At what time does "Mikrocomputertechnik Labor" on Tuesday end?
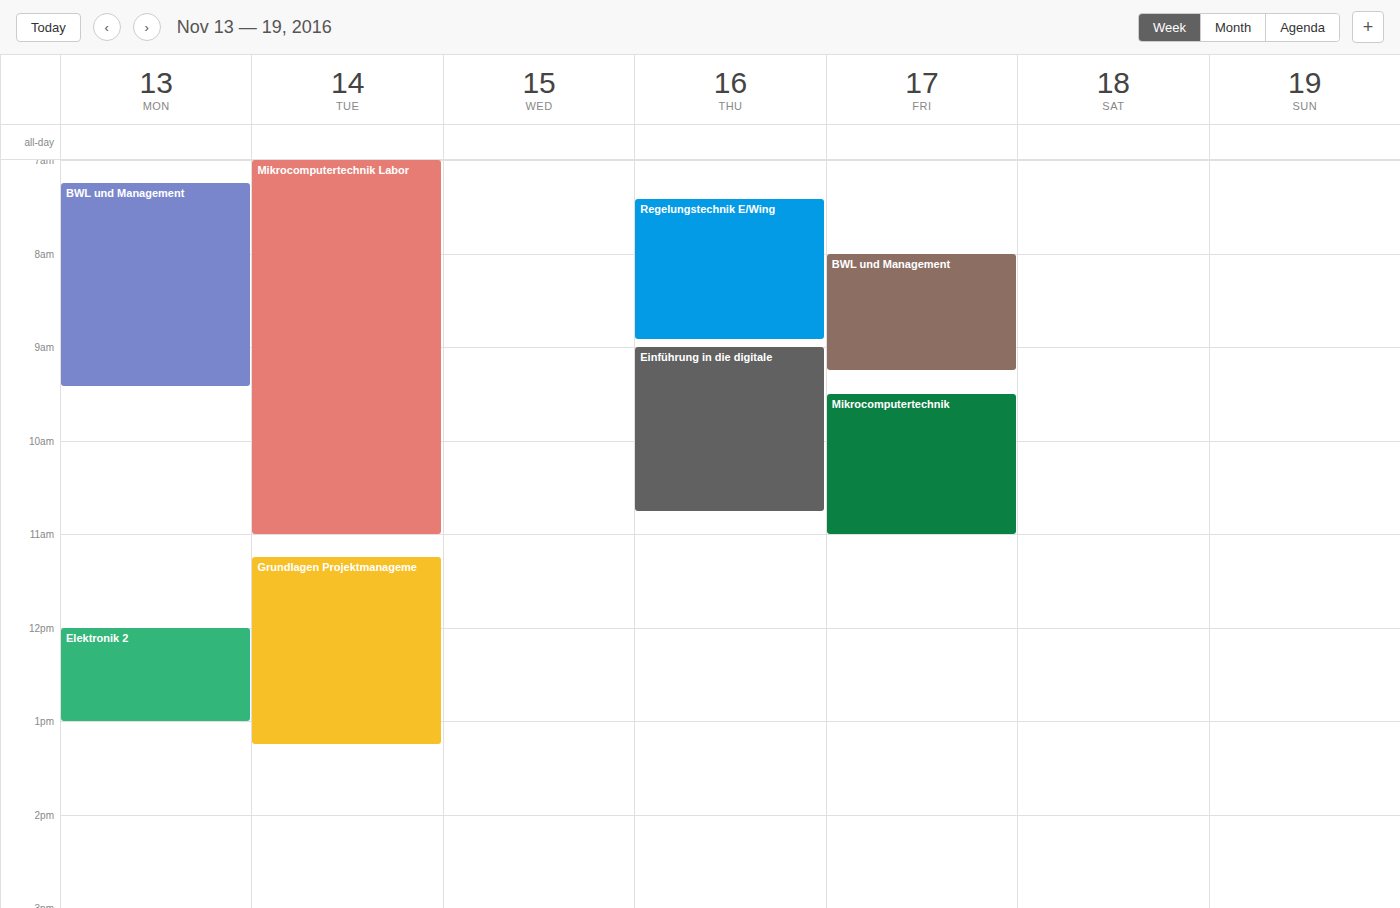
11:00 AM